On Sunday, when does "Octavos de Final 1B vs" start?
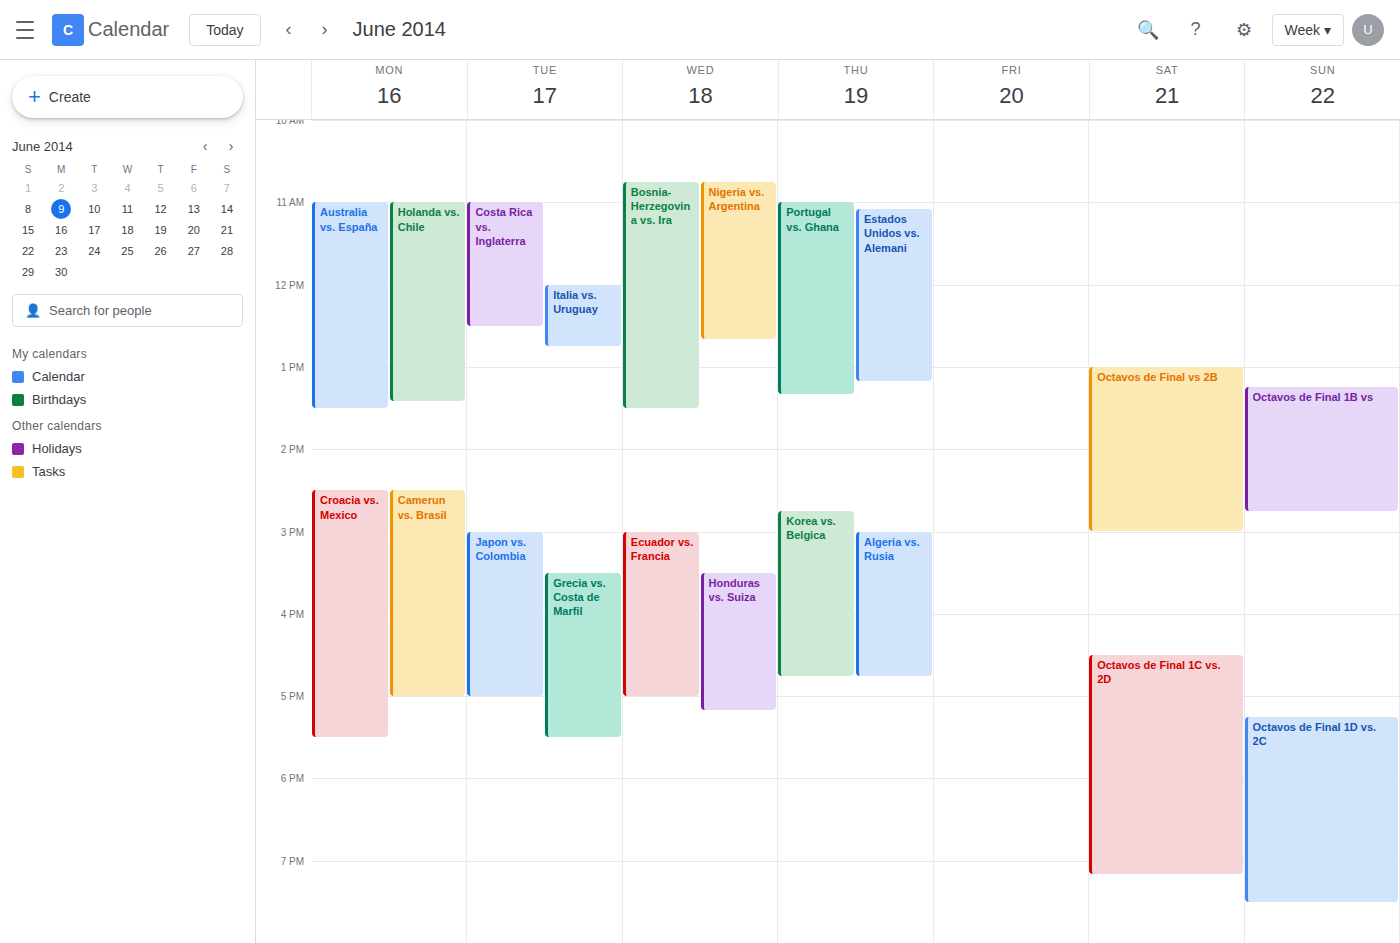
13:15